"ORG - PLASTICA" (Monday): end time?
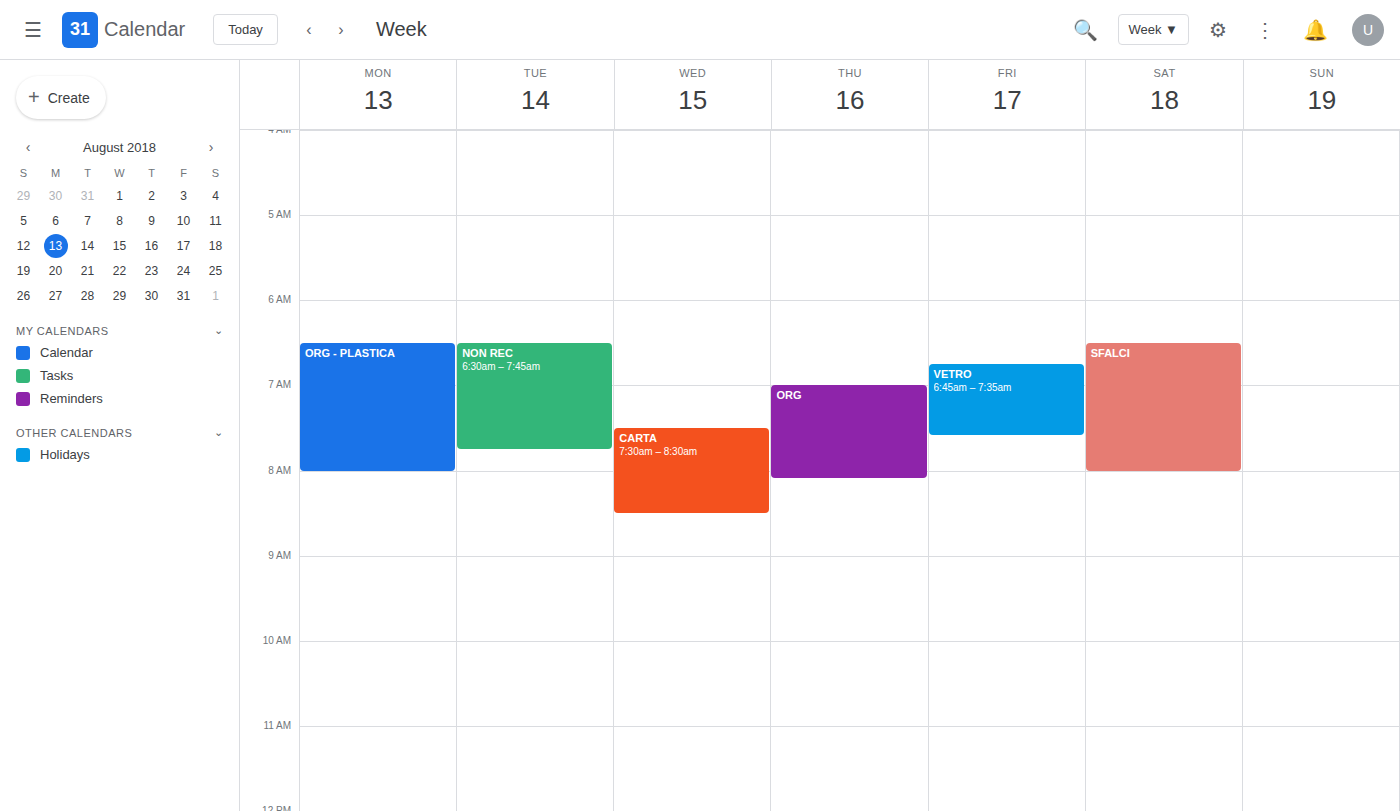
8:00 AM